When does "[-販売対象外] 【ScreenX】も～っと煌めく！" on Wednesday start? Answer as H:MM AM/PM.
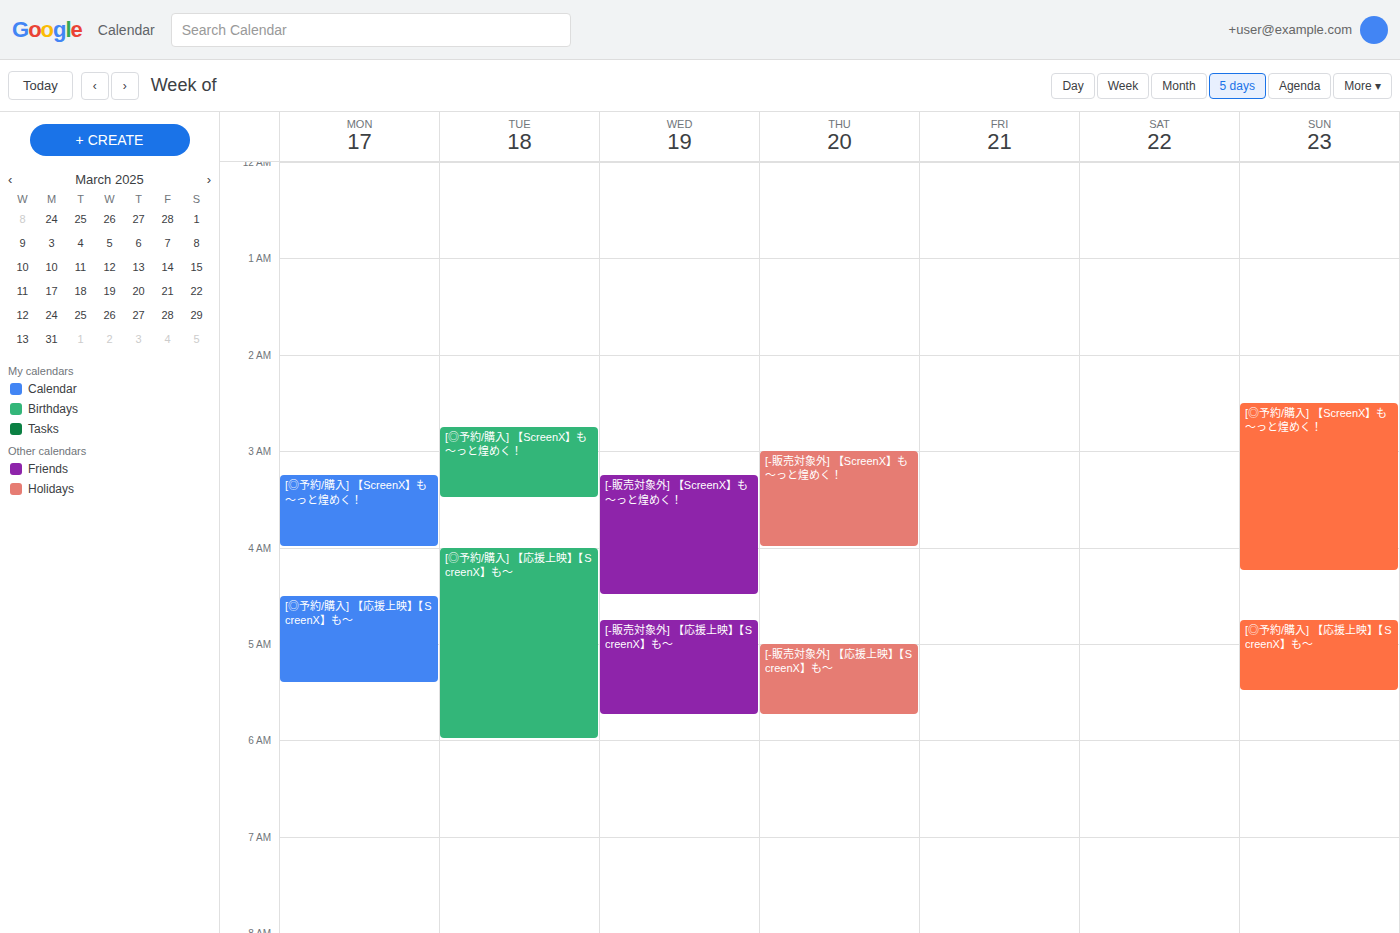
3:15 AM